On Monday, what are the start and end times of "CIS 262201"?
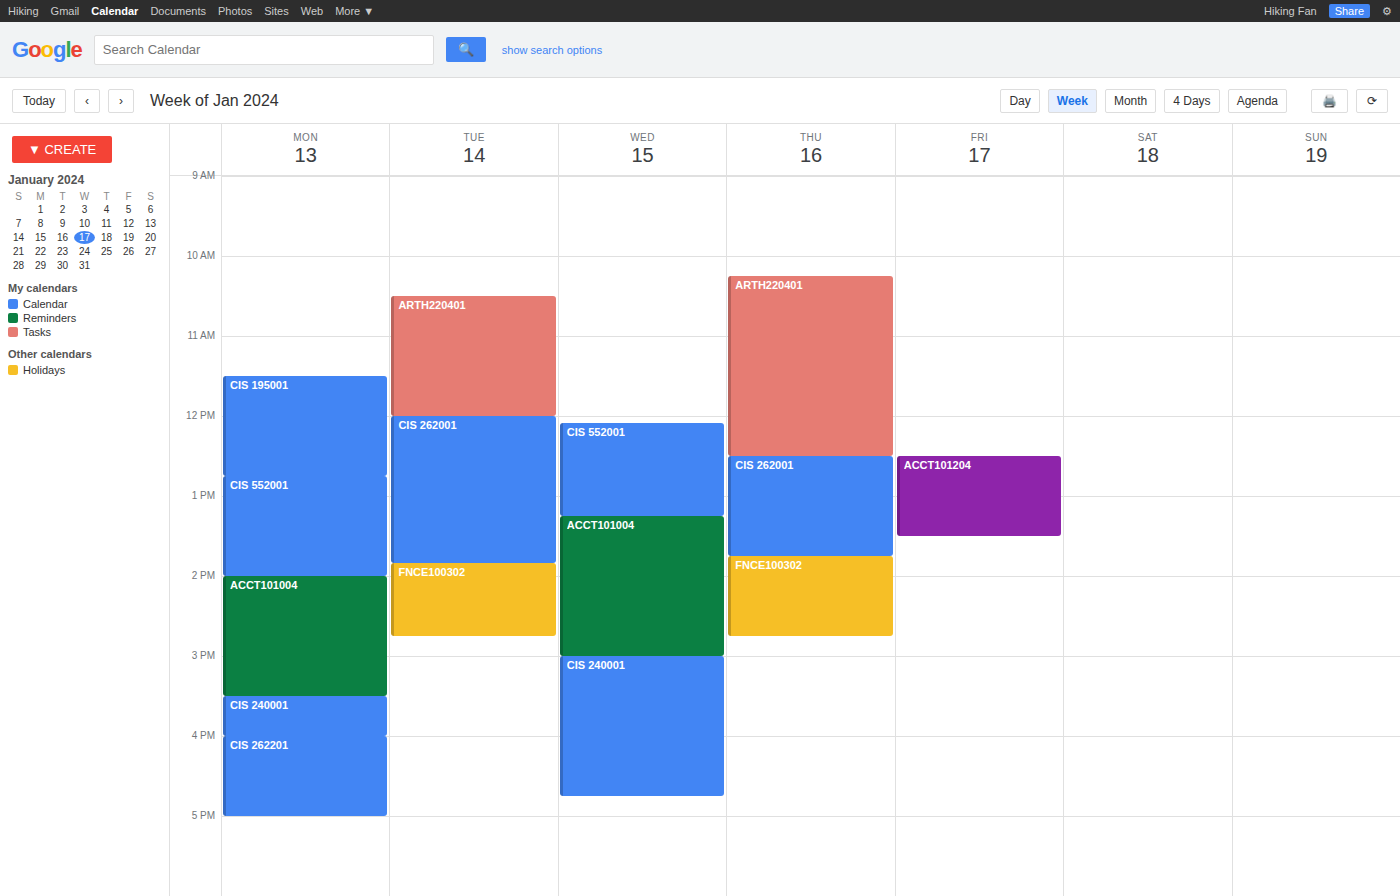
16:00 to 17:00